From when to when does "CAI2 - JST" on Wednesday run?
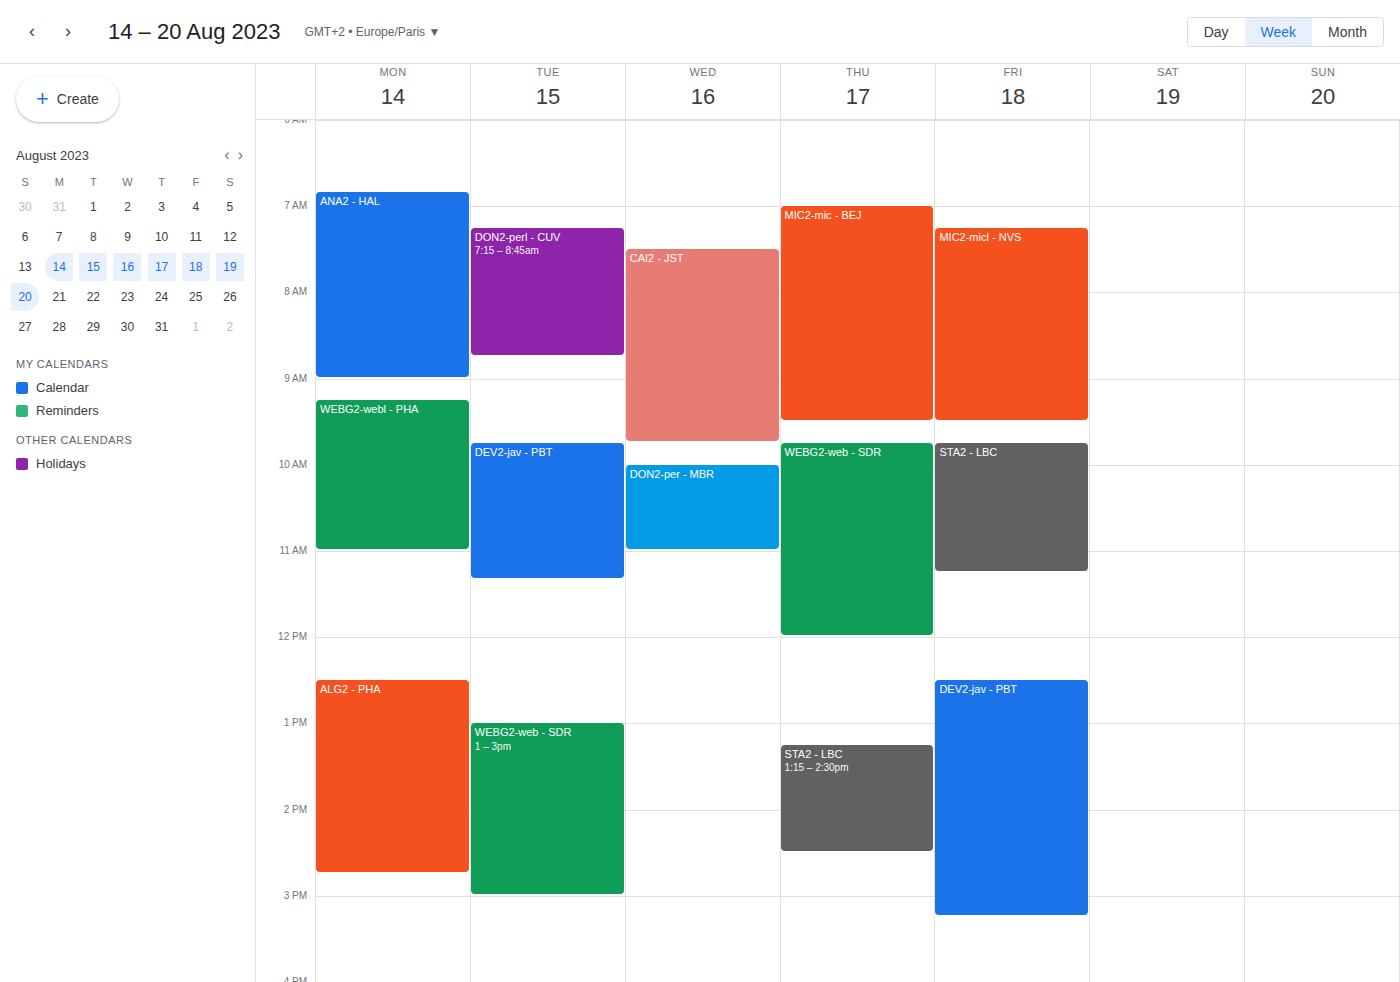
7:30 AM to 9:45 AM